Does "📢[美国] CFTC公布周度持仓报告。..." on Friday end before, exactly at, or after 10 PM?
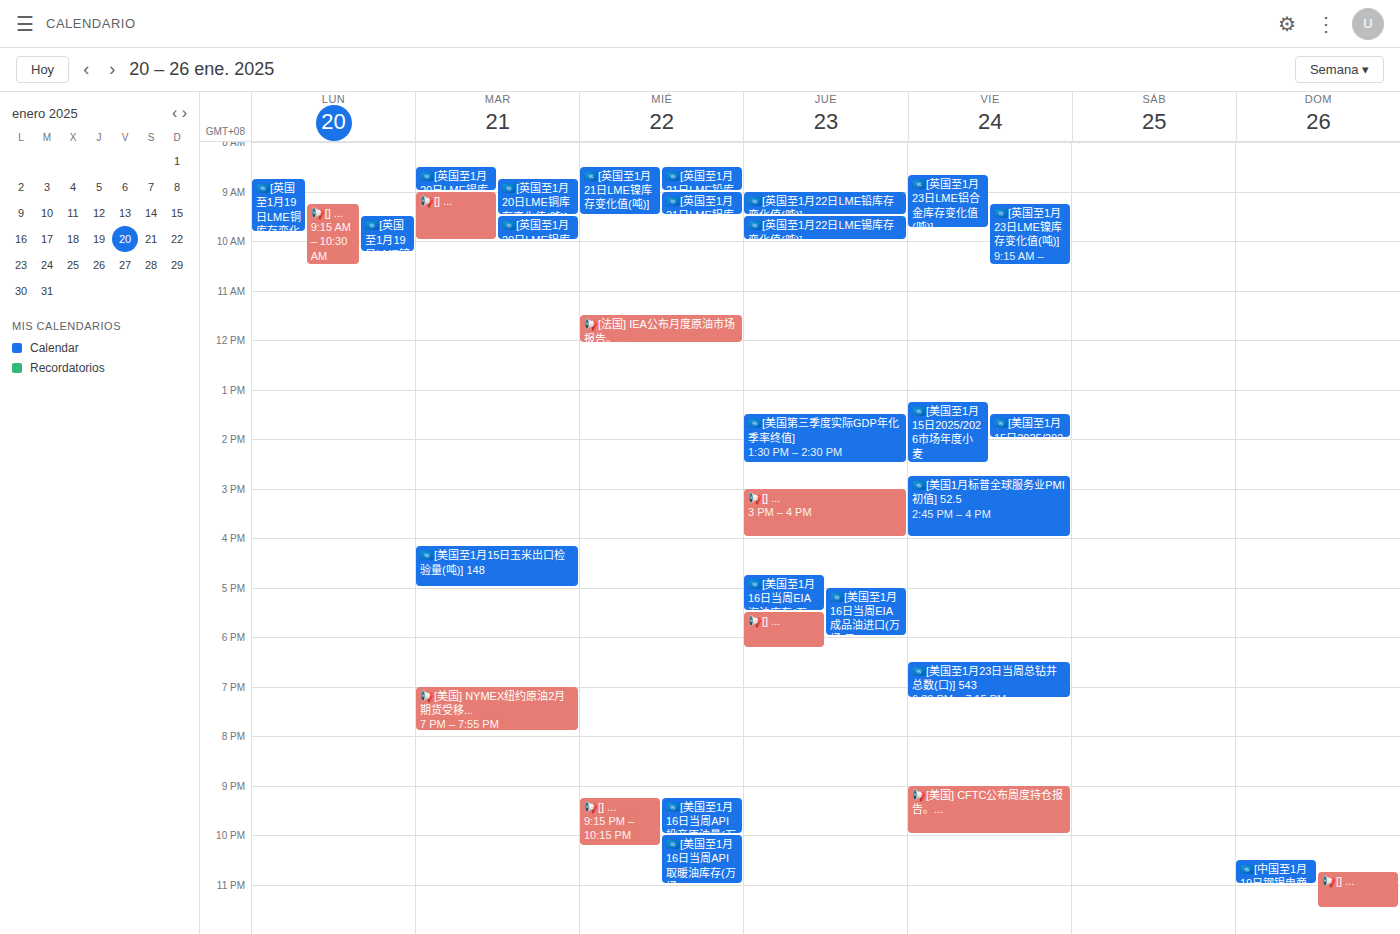
10:00 PM -- exactly at 10 PM, on the 10 PM line.